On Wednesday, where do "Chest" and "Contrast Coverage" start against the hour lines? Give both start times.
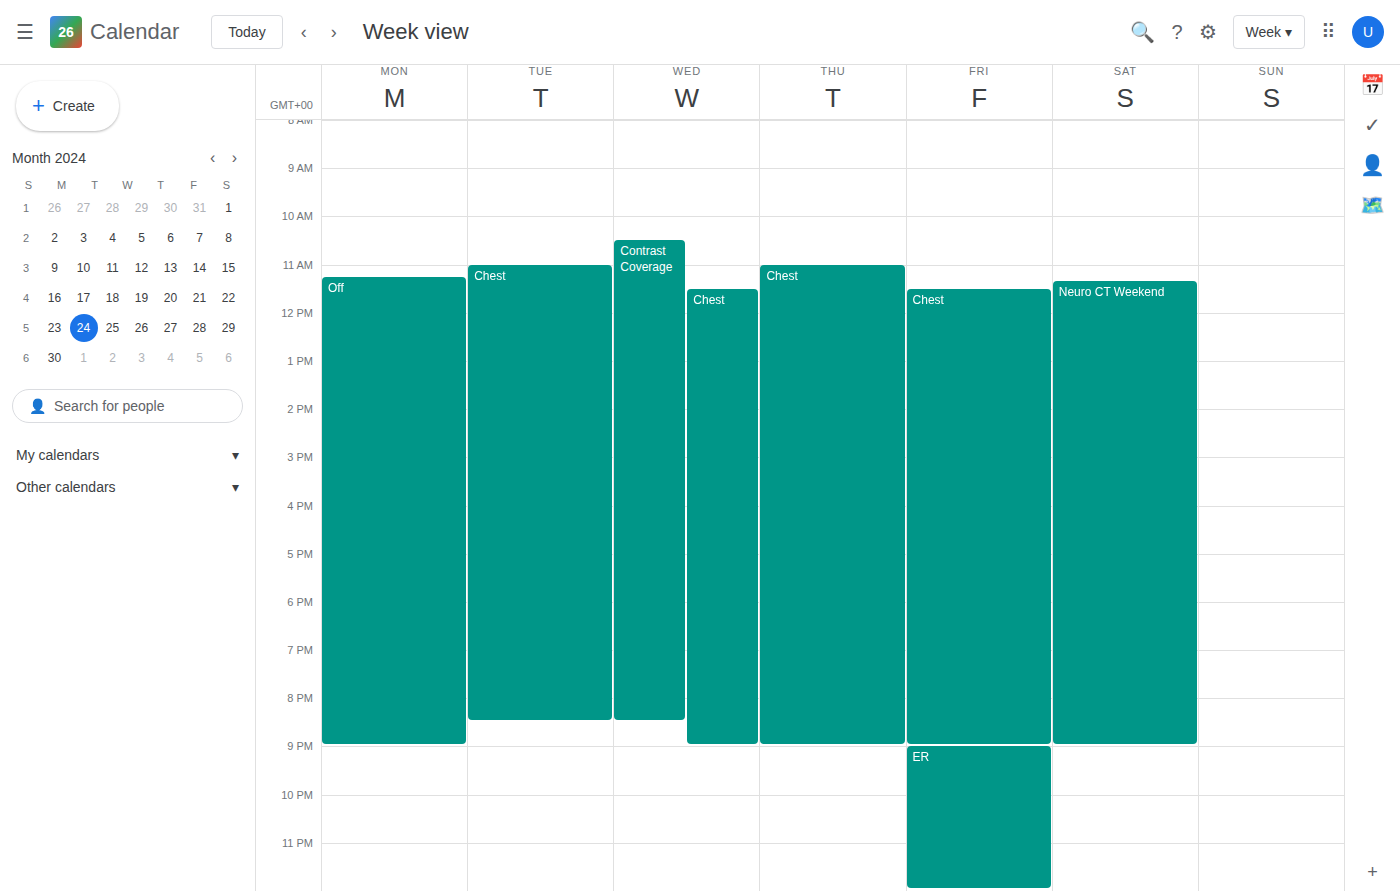
"Chest": 11:30 AM, halfway between the 11 AM and 12 PM lines. "Contrast Coverage": 10:30 AM, halfway between the 10 AM and 11 AM lines.